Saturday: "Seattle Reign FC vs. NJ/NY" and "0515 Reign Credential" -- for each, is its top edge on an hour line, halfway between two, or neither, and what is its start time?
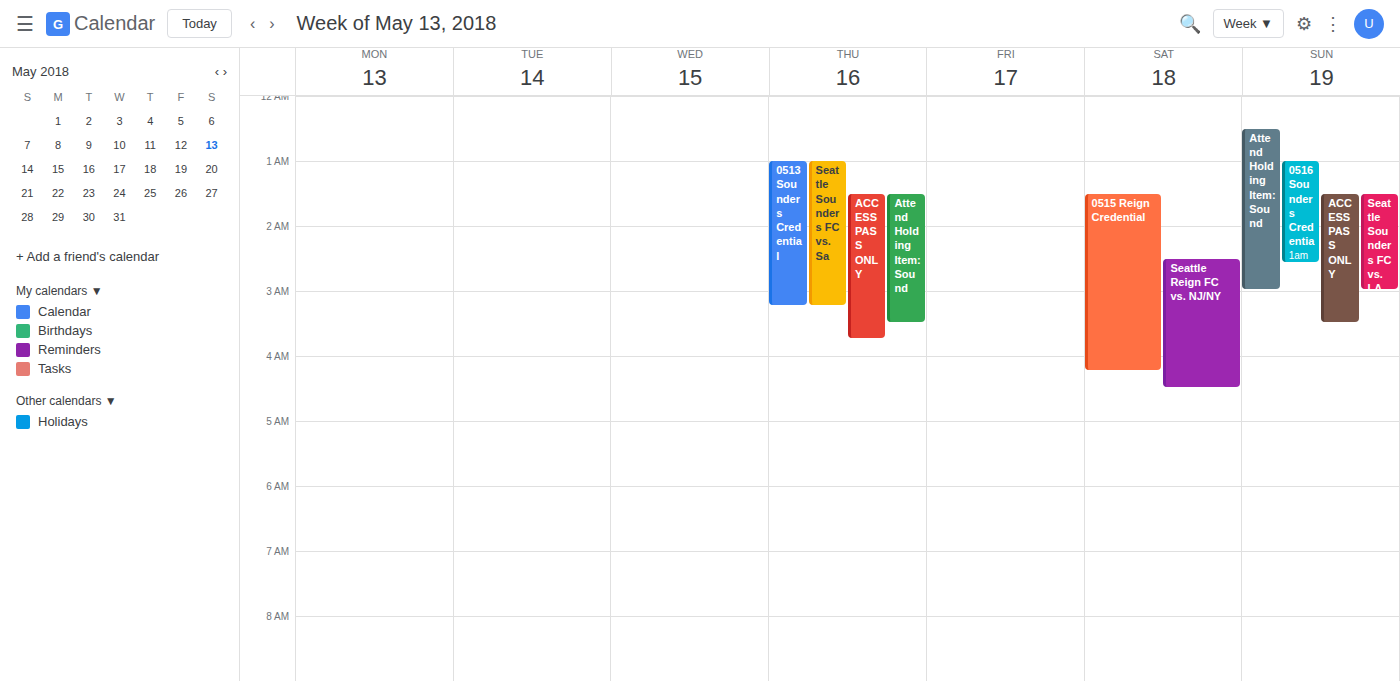
"Seattle Reign FC vs. NJ/NY": 2:30 AM, halfway between the 2 AM and 3 AM lines. "0515 Reign Credential": 1:30 AM, halfway between the 1 AM and 2 AM lines.